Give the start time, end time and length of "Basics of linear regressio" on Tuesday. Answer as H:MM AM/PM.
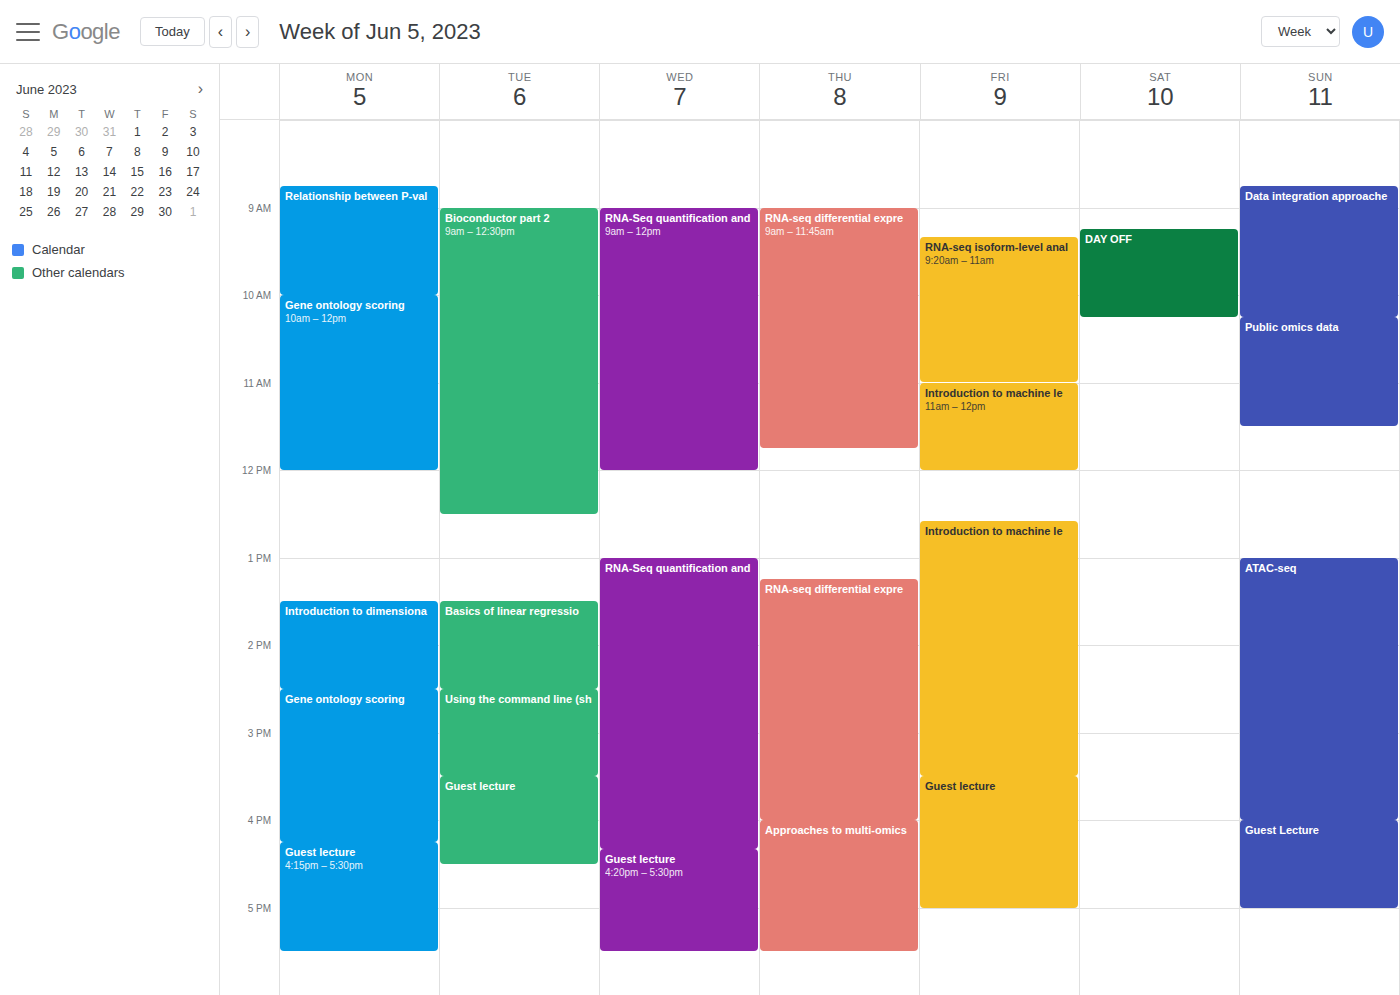
1:30 PM to 2:30 PM, 1 hour